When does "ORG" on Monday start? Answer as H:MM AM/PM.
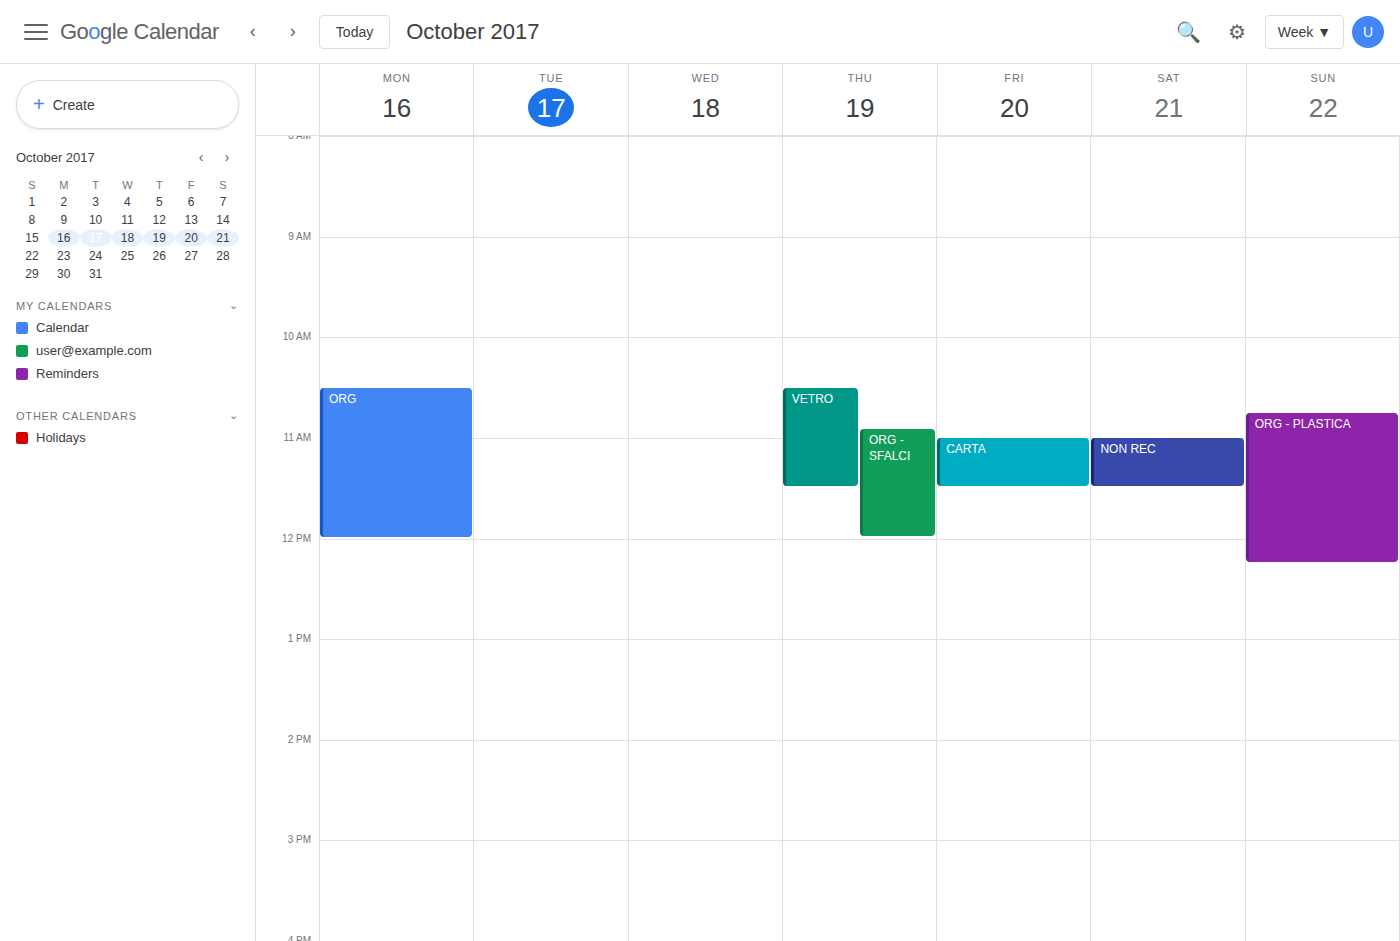
10:30 AM